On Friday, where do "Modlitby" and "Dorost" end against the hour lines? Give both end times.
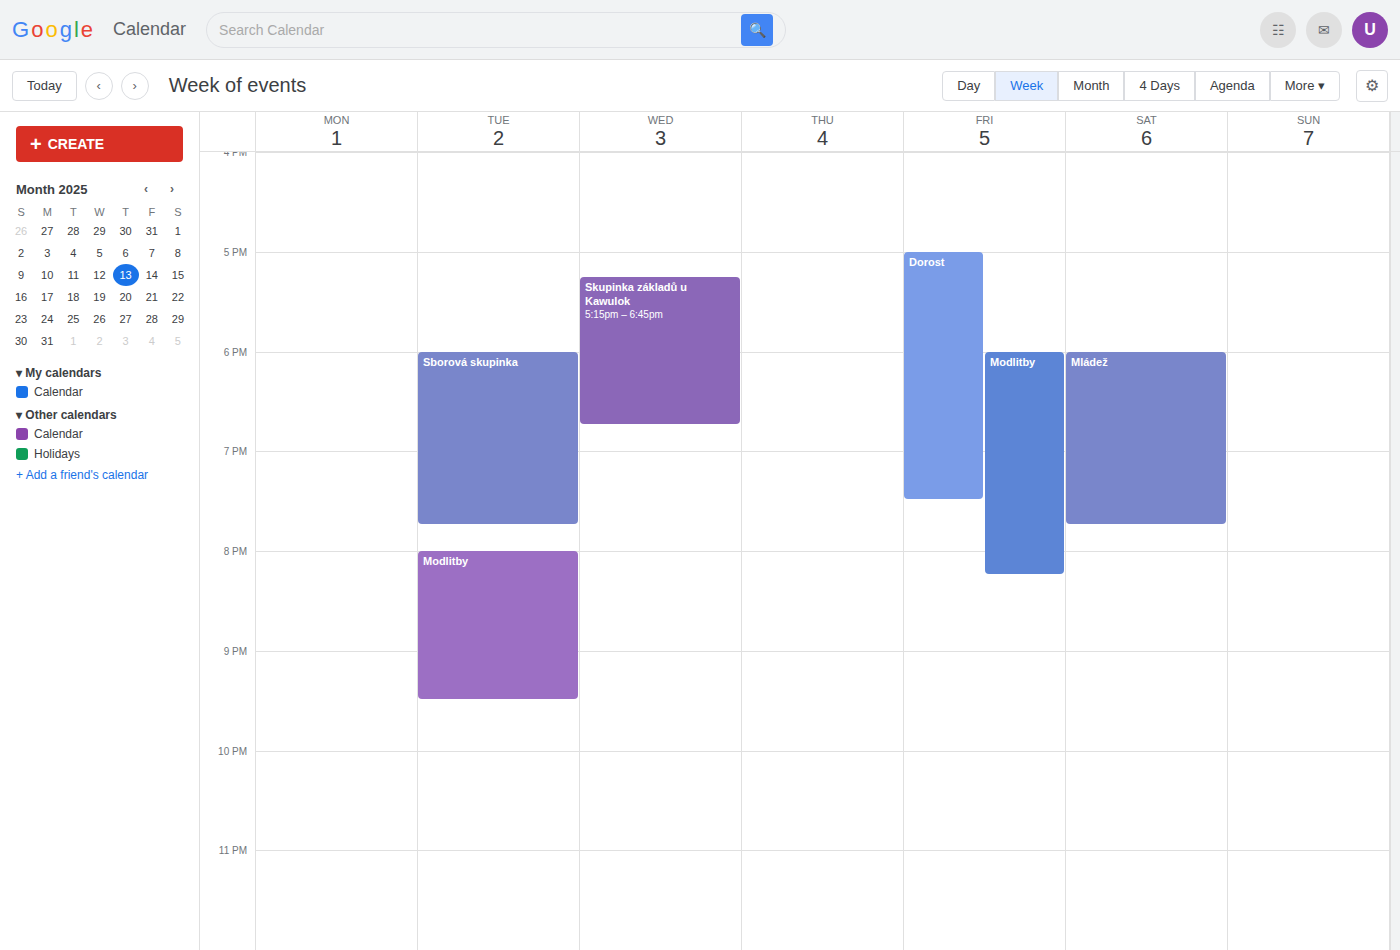
"Modlitby": 8:15 PM, neither: a quarter of the way from the 8 PM line to the 9 PM line. "Dorost": 7:30 PM, halfway between the 7 PM and 8 PM lines.